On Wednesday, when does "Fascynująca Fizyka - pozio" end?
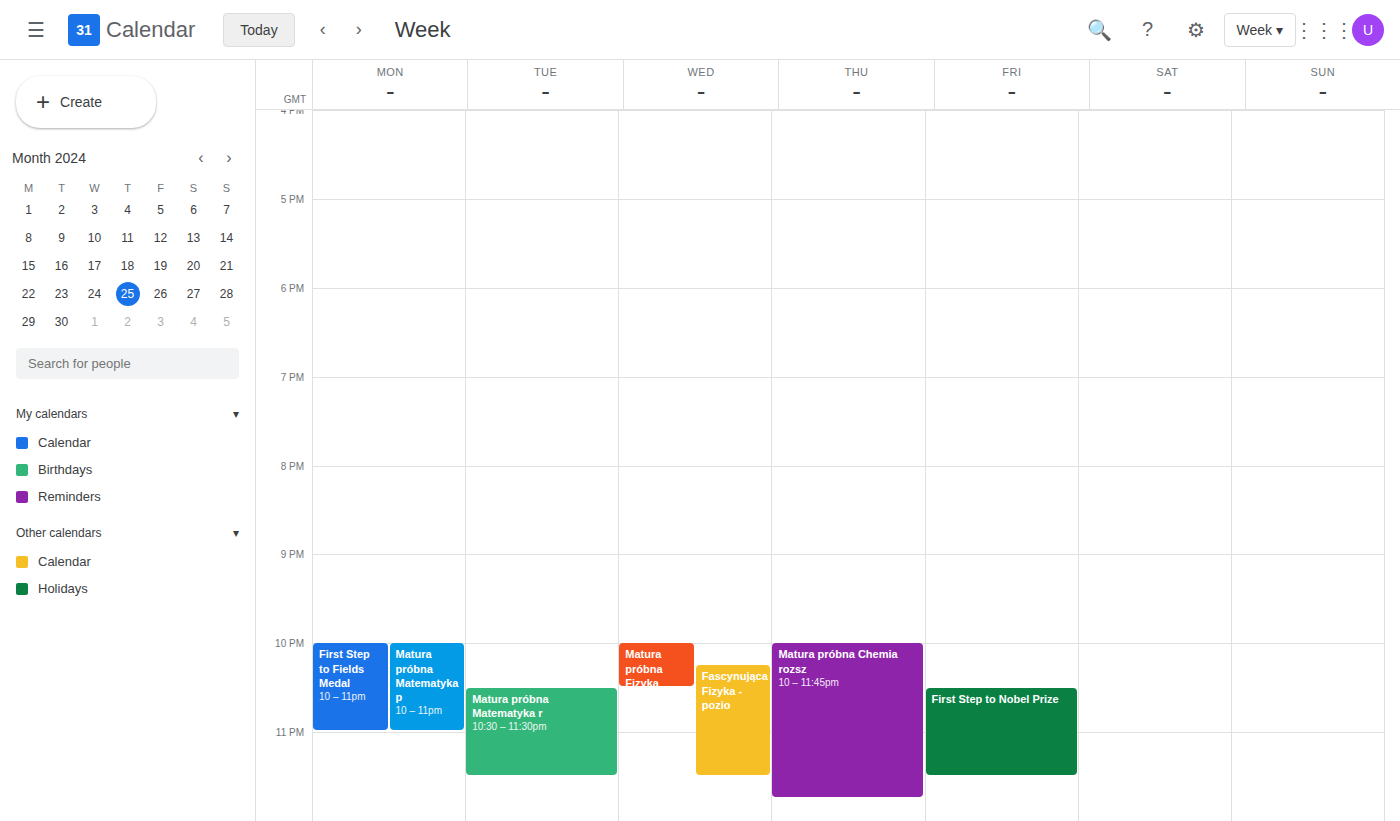
11:30 PM